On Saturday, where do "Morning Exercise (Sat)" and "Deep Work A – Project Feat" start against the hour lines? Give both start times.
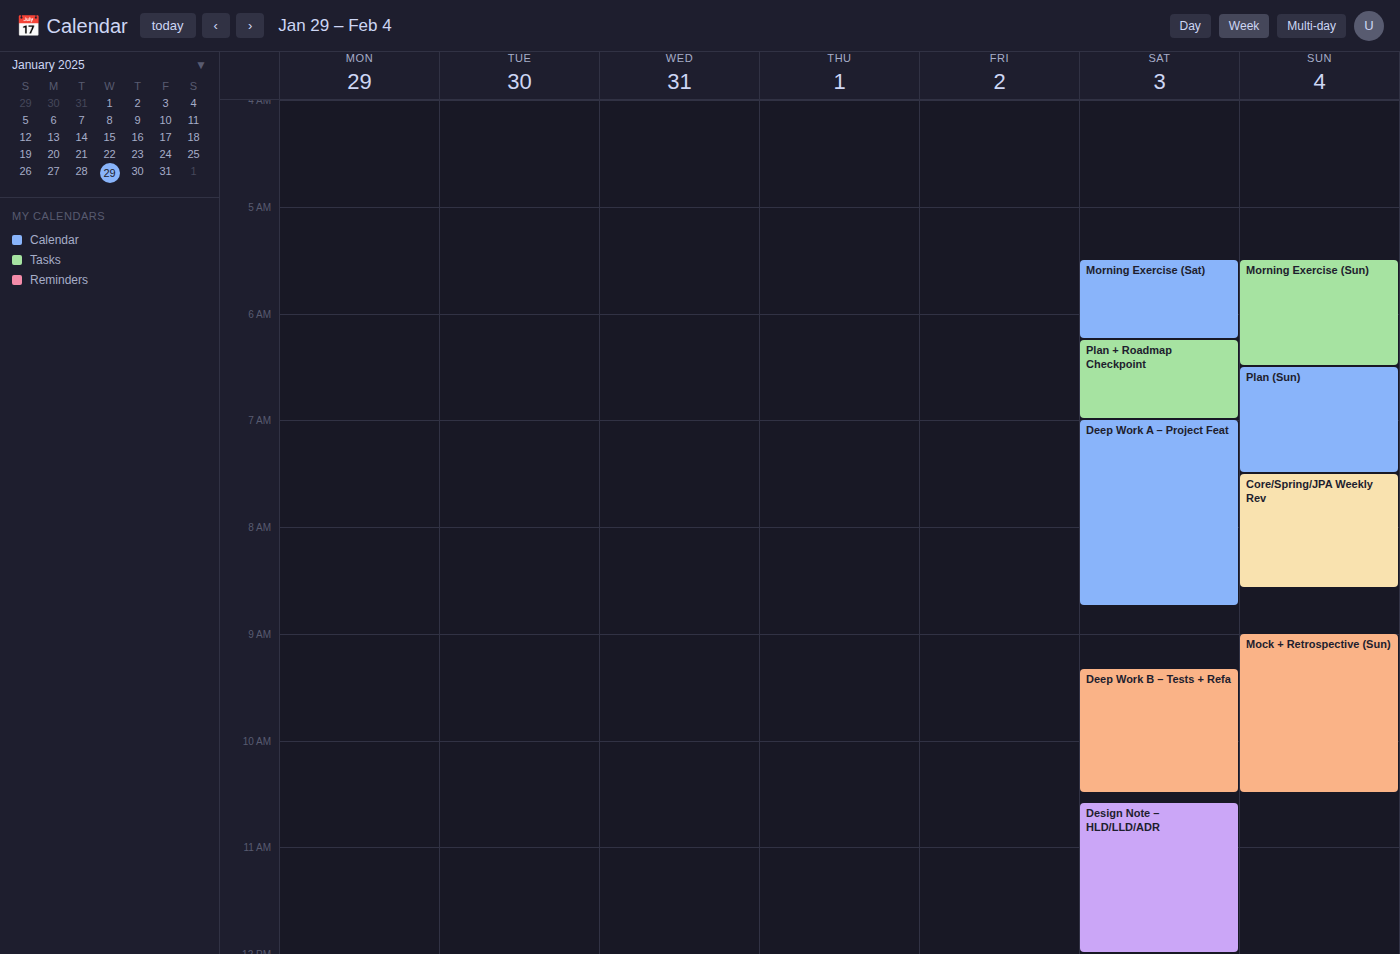
"Morning Exercise (Sat)": 5:30 AM, halfway between the 5 AM and 6 AM lines. "Deep Work A – Project Feat": 7:00 AM, exactly on the 7 AM line.